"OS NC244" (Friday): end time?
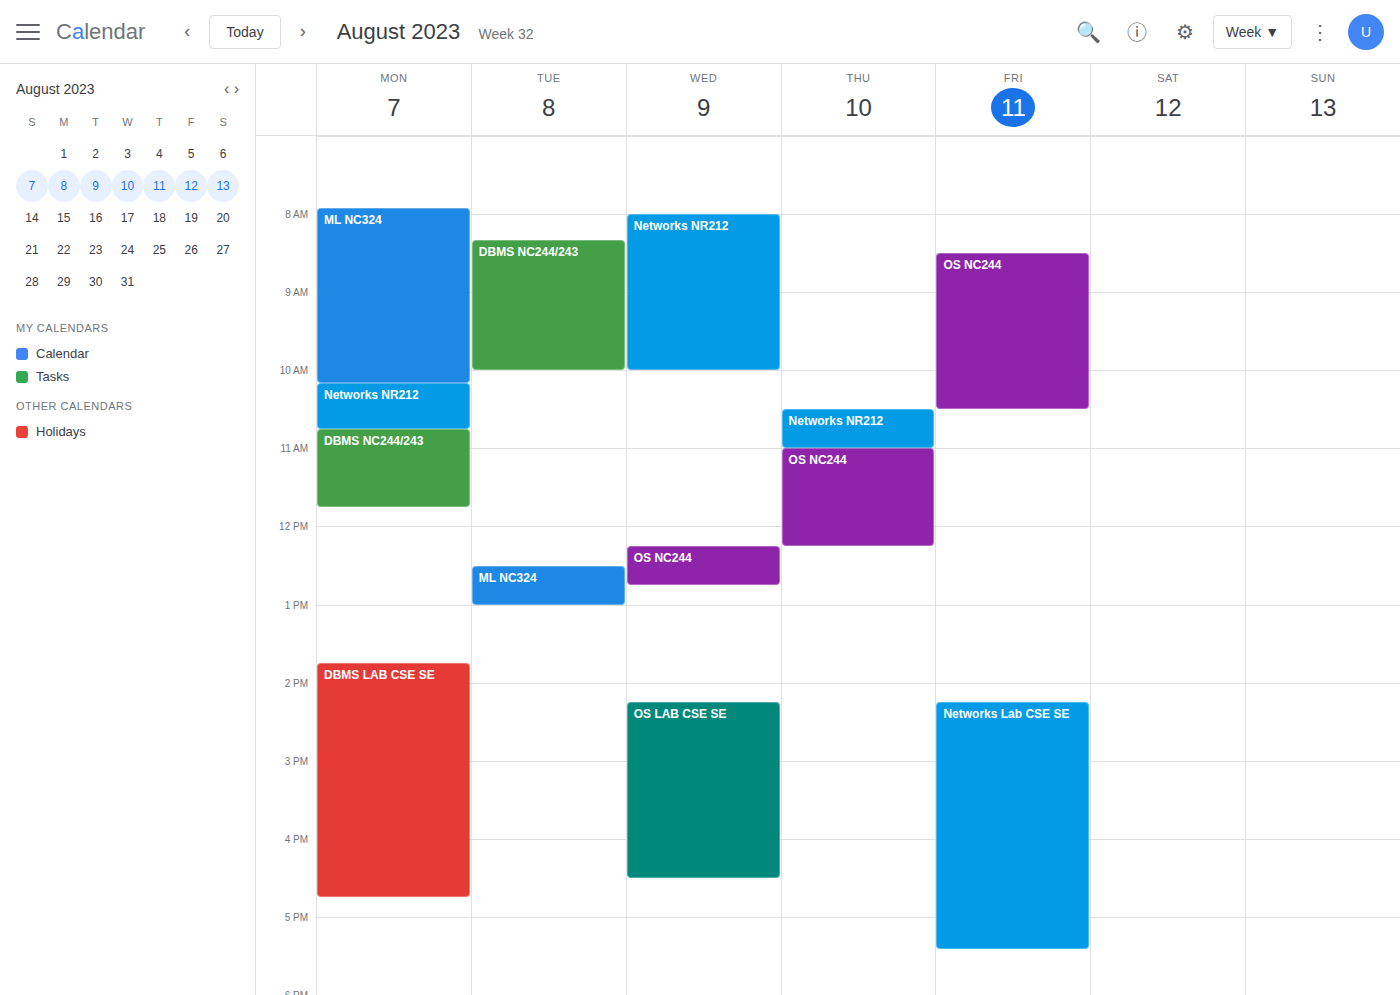
10:30 AM